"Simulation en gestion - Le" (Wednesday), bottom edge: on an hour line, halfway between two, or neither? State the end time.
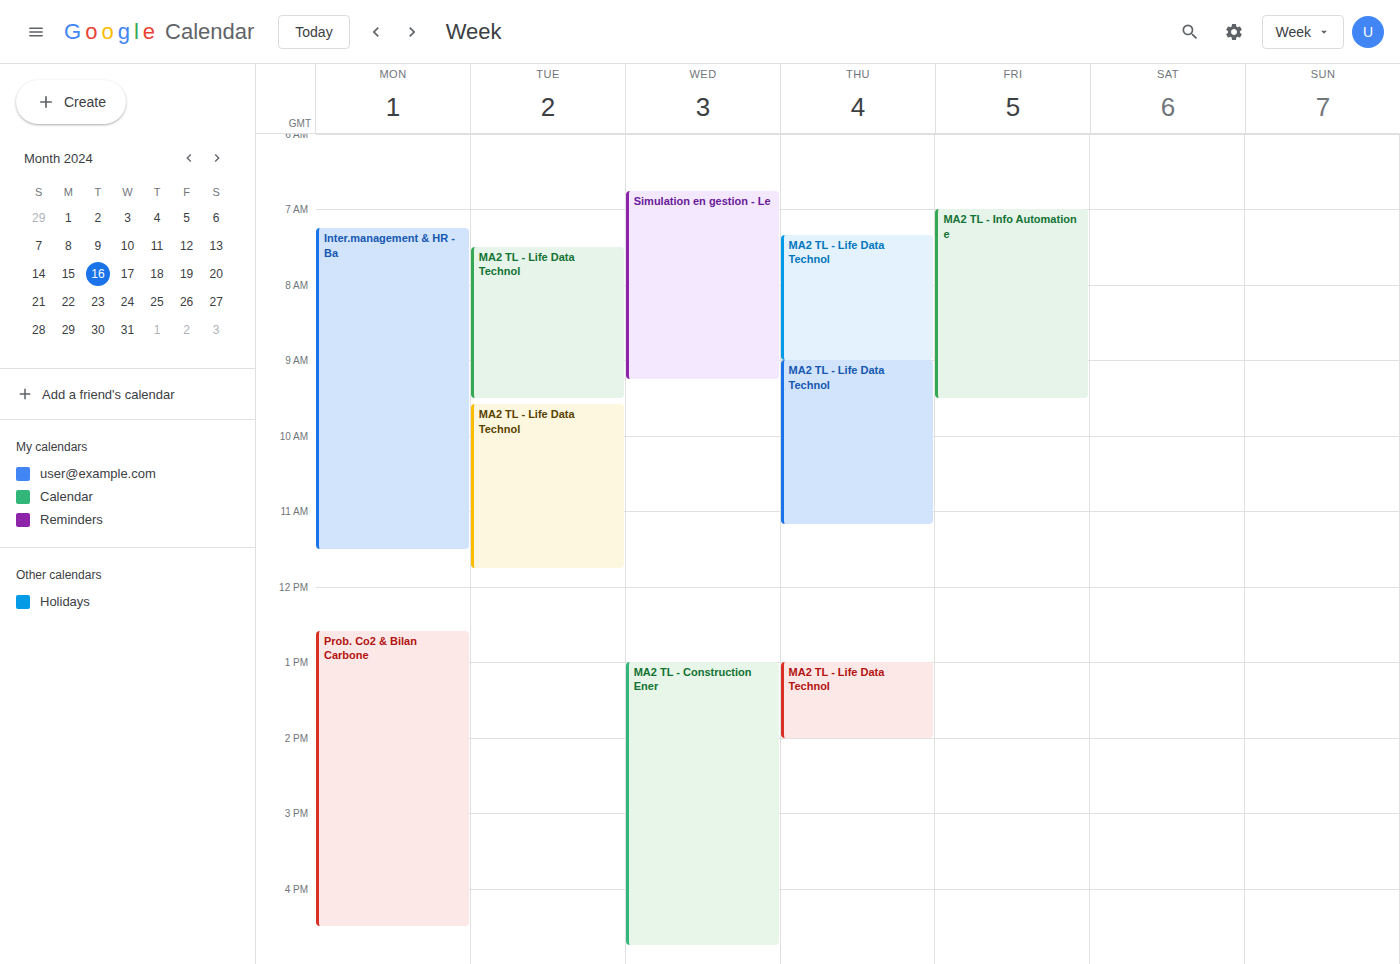
9:15 AM -- neither: a quarter of the way from the 9 AM line to the 10 AM line.